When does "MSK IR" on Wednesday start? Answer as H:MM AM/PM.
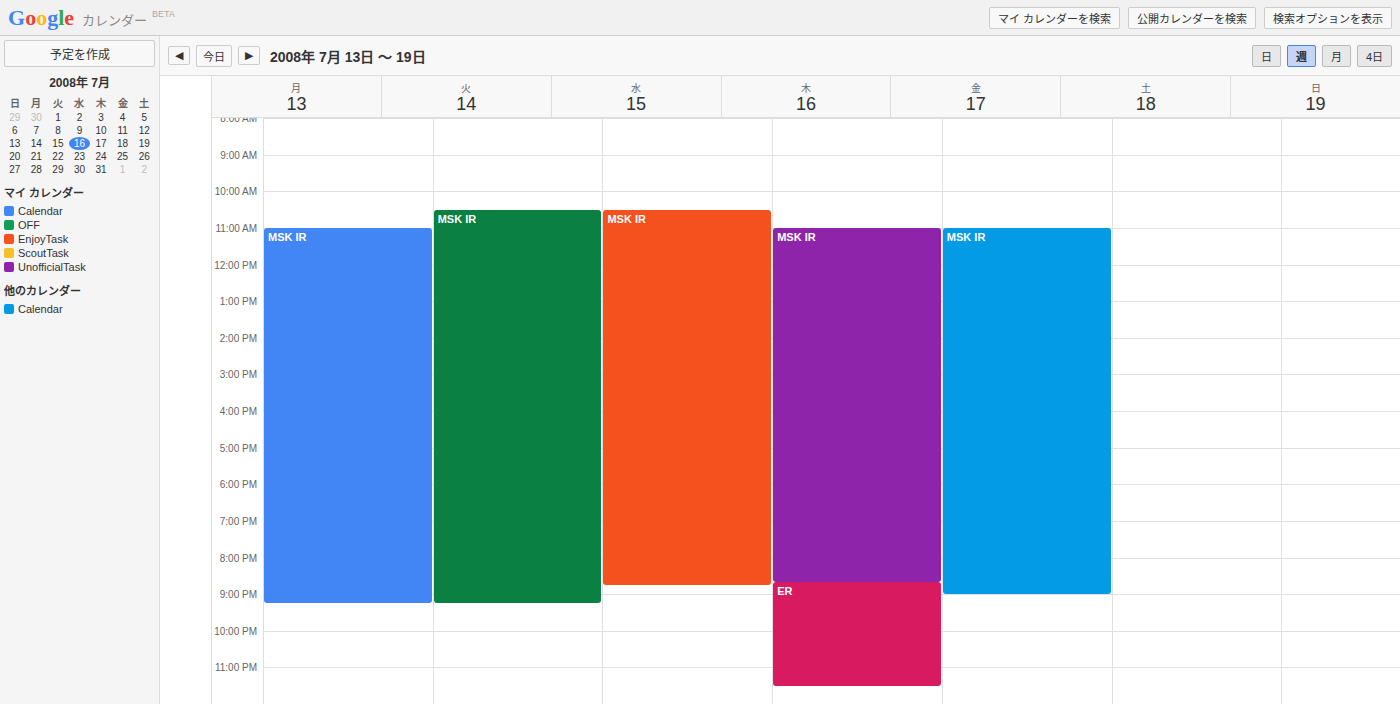
10:30 AM